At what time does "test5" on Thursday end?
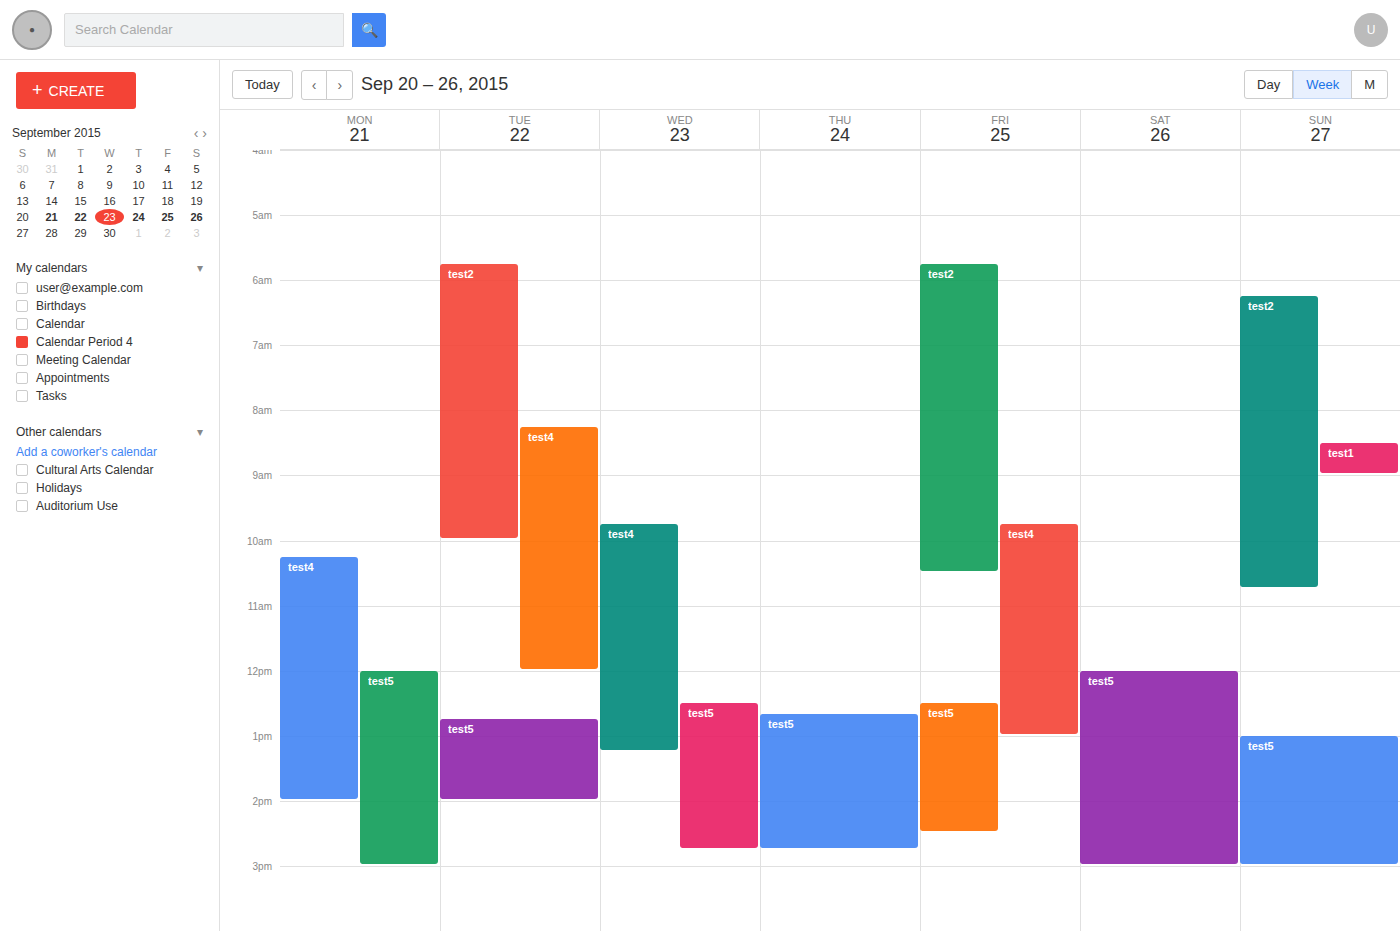
2:45 PM